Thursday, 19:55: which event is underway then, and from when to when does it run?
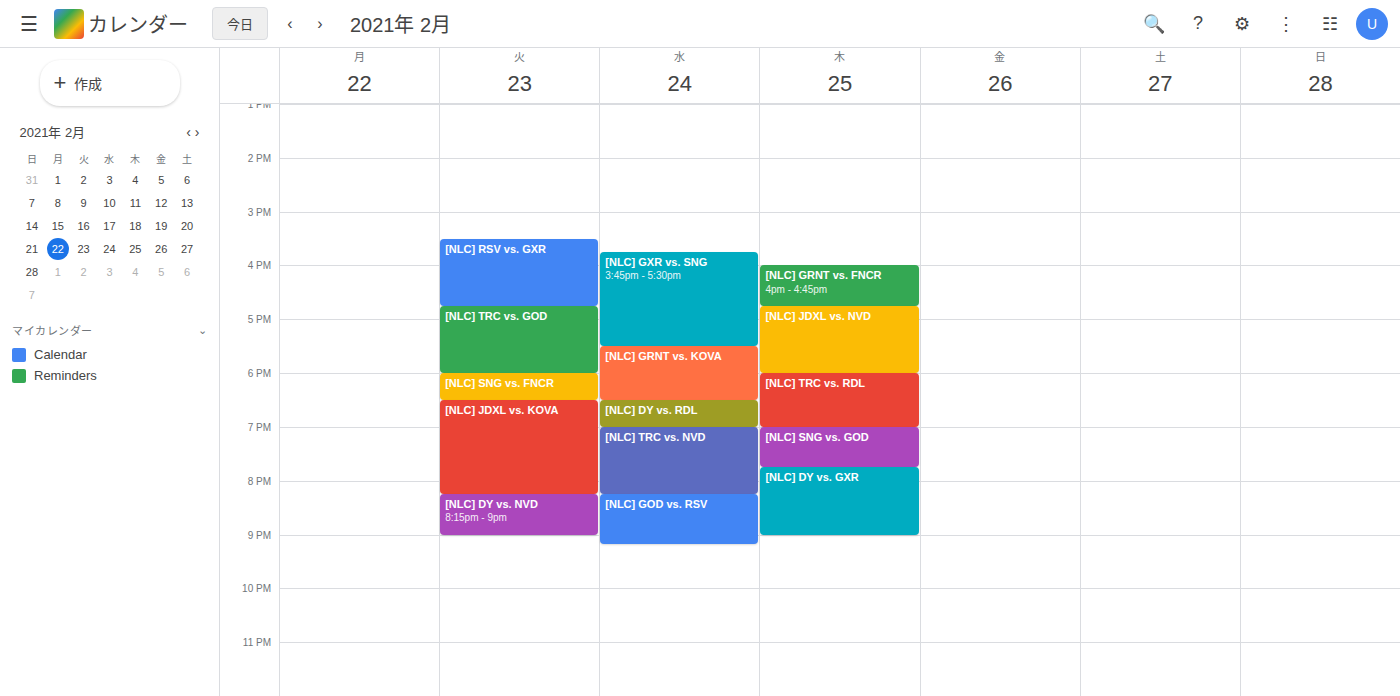
"[NLC] DY vs. GXR", 19:45 to 21:00